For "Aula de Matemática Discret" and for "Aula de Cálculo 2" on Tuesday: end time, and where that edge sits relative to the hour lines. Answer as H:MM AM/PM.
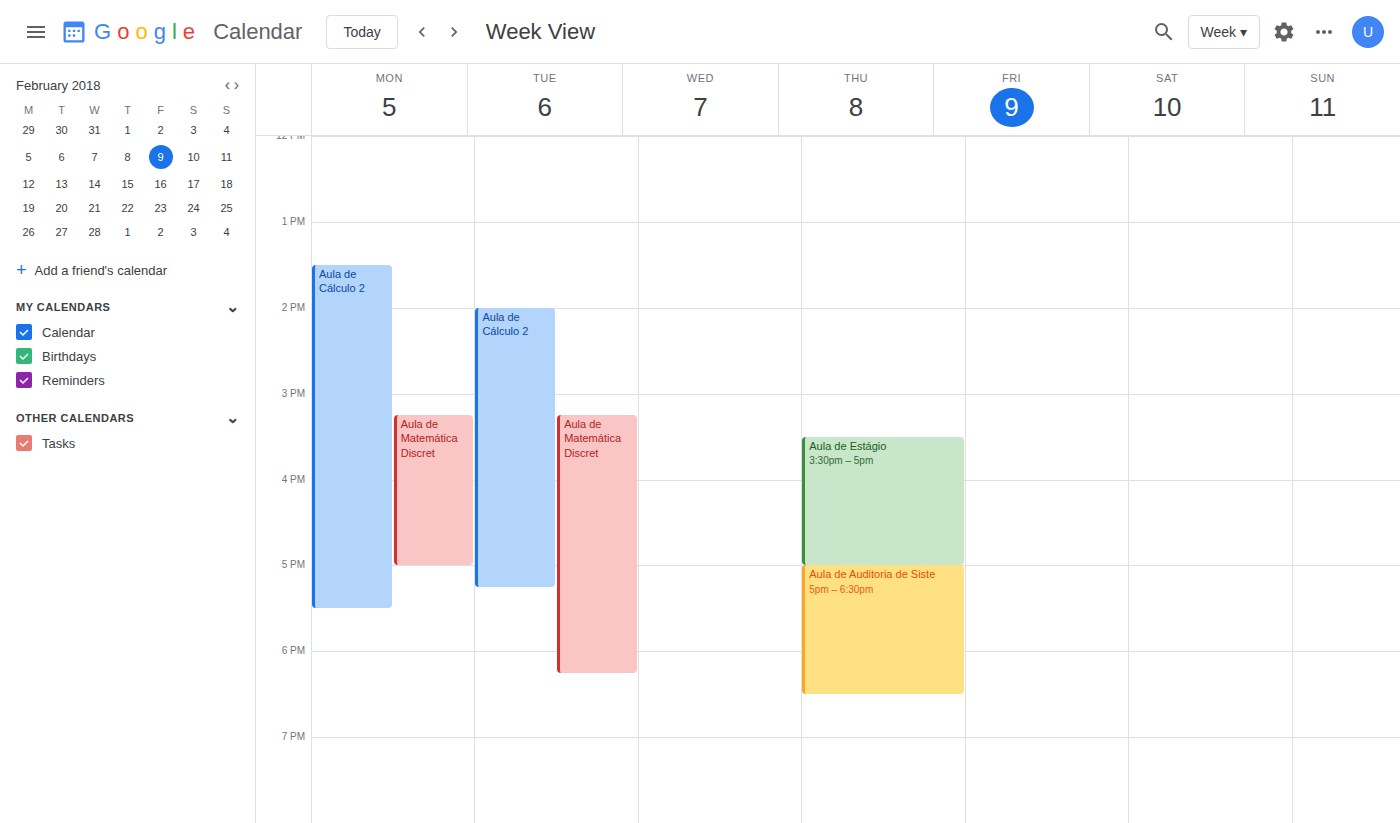
"Aula de Matemática Discret": 6:15 PM, neither: a quarter of the way from the 6 PM line to the 7 PM line. "Aula de Cálculo 2": 5:15 PM, neither: a quarter of the way from the 5 PM line to the 6 PM line.